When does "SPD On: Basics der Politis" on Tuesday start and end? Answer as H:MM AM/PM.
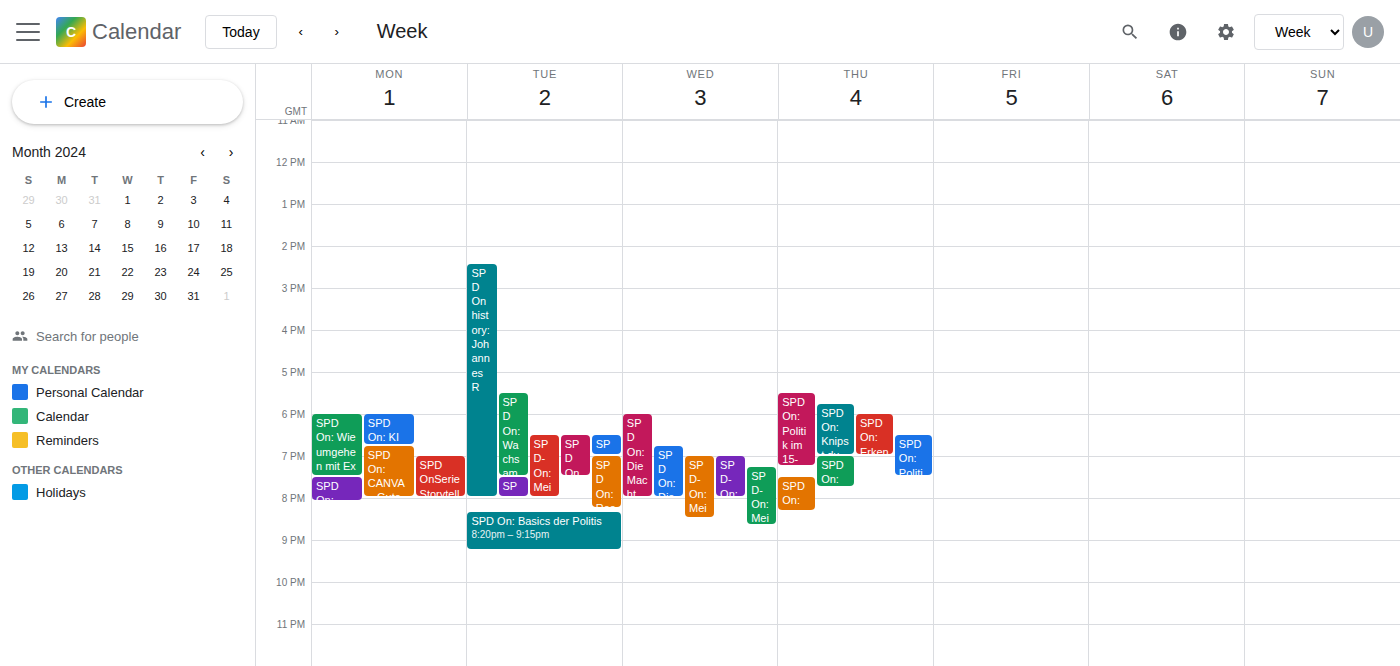
8:20 PM to 9:15 PM